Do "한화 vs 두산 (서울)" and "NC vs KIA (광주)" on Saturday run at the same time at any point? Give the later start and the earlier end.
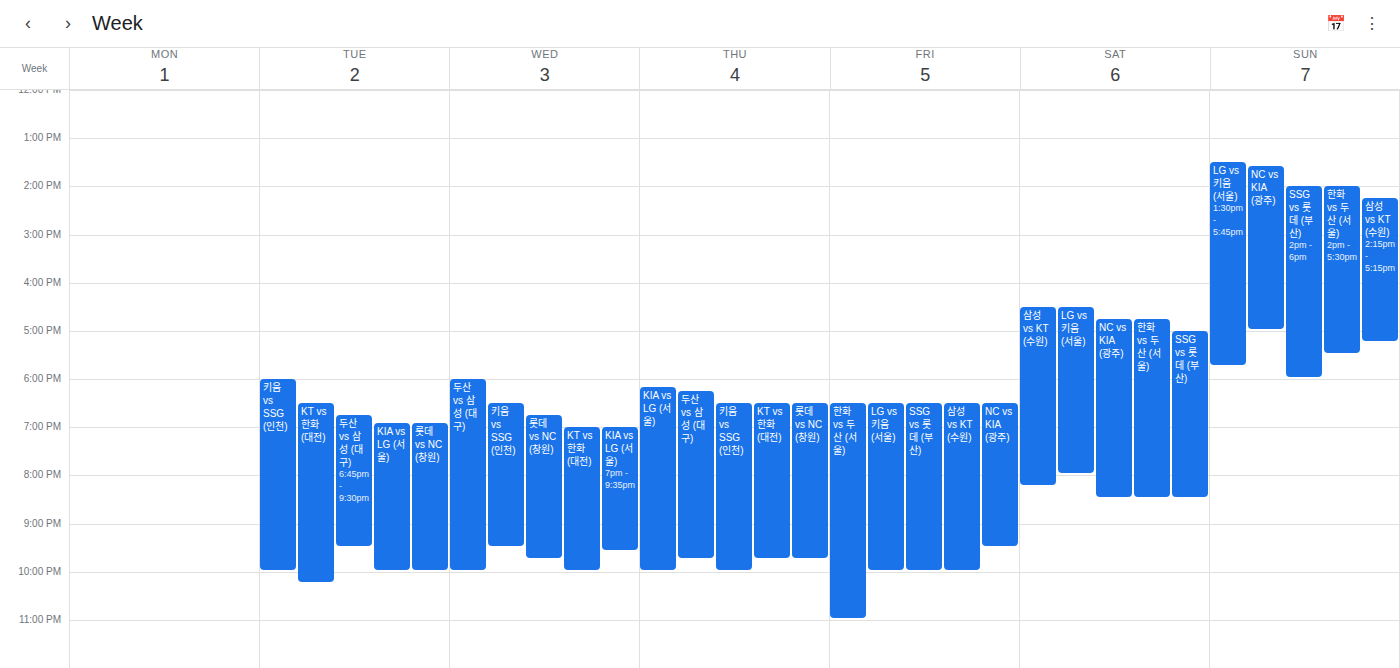
"NC vs KIA (광주)" runs 4:45 PM to 8:30 PM, inside "한화 vs 두산 (서울)" -- they overlap.